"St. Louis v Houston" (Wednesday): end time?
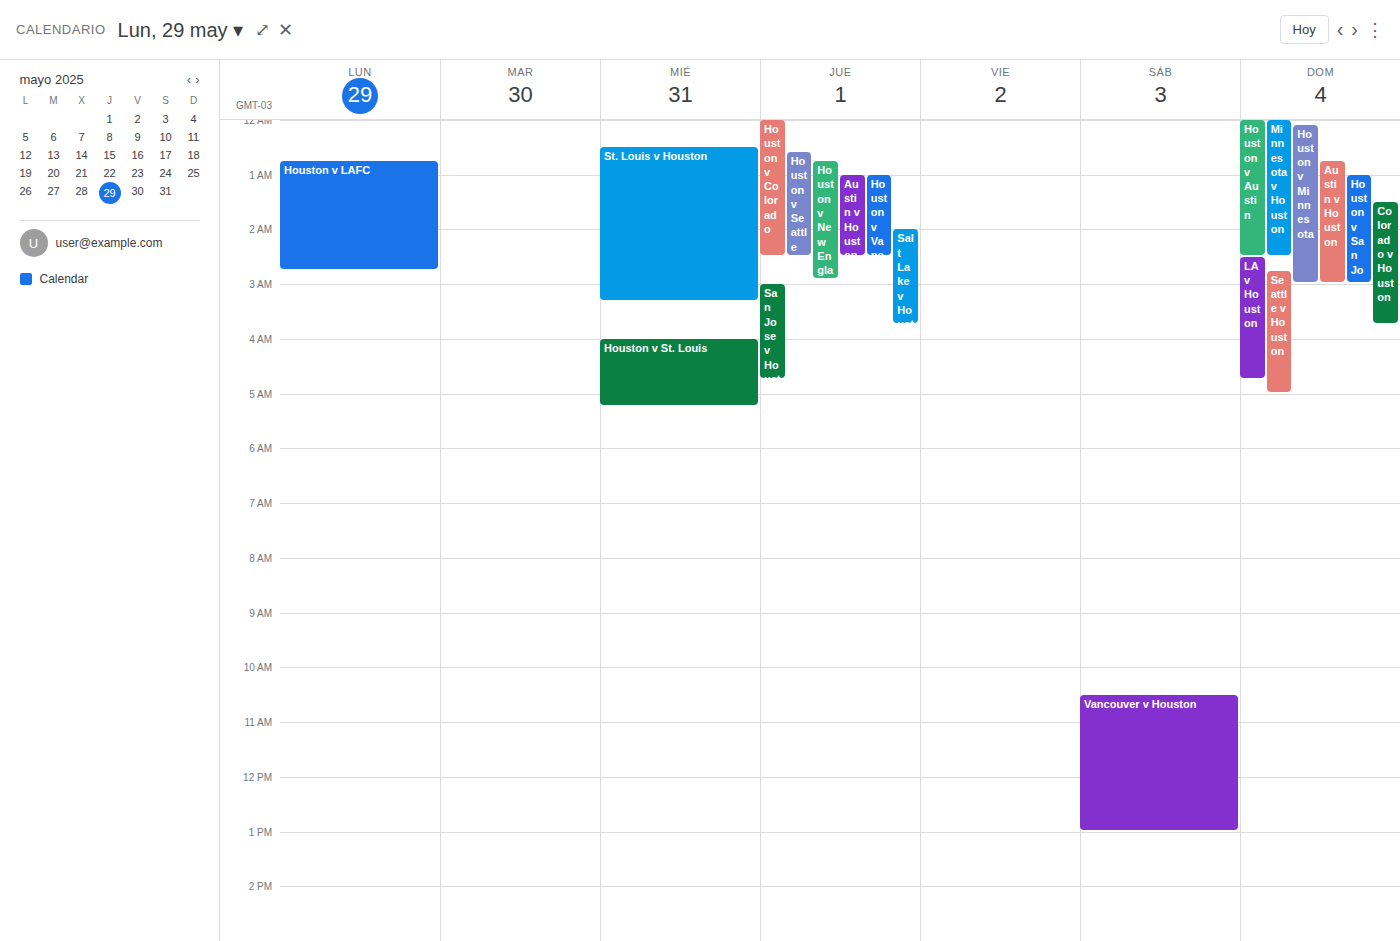
3:20 AM